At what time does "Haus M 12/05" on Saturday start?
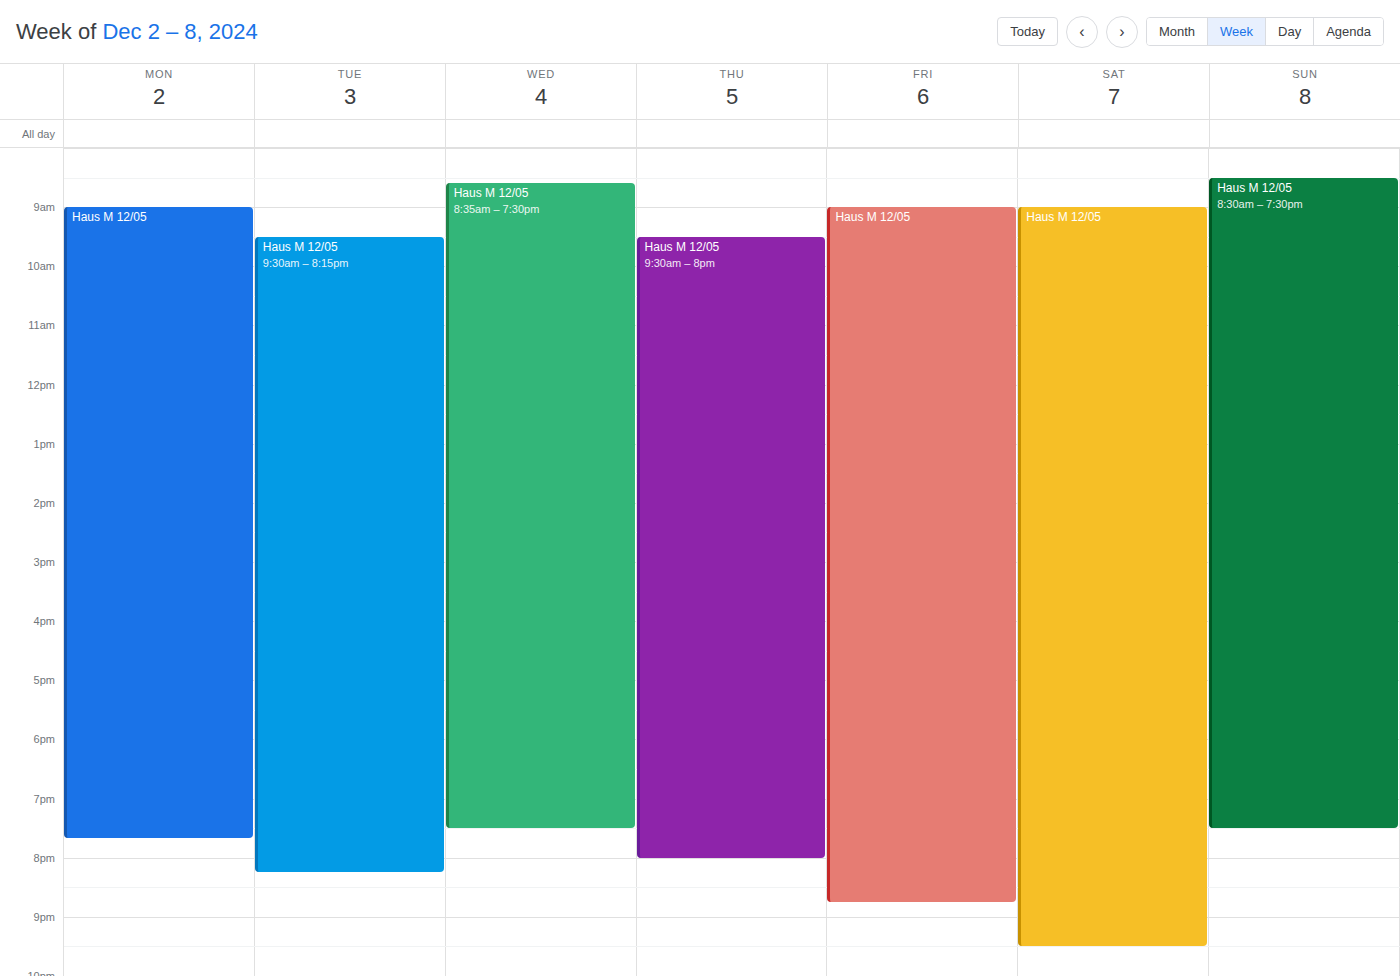
9:00 AM